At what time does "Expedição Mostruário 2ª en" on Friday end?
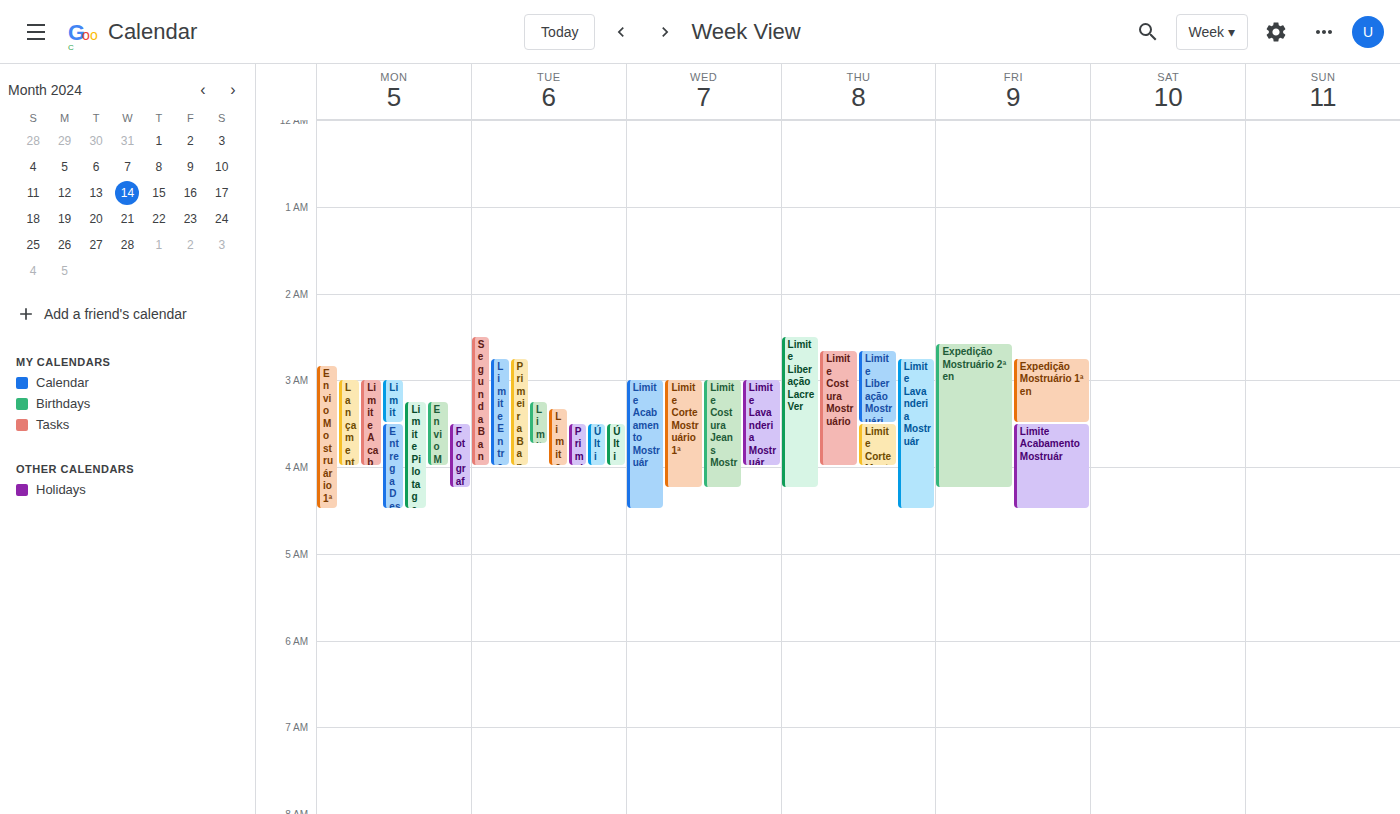
4:15 AM